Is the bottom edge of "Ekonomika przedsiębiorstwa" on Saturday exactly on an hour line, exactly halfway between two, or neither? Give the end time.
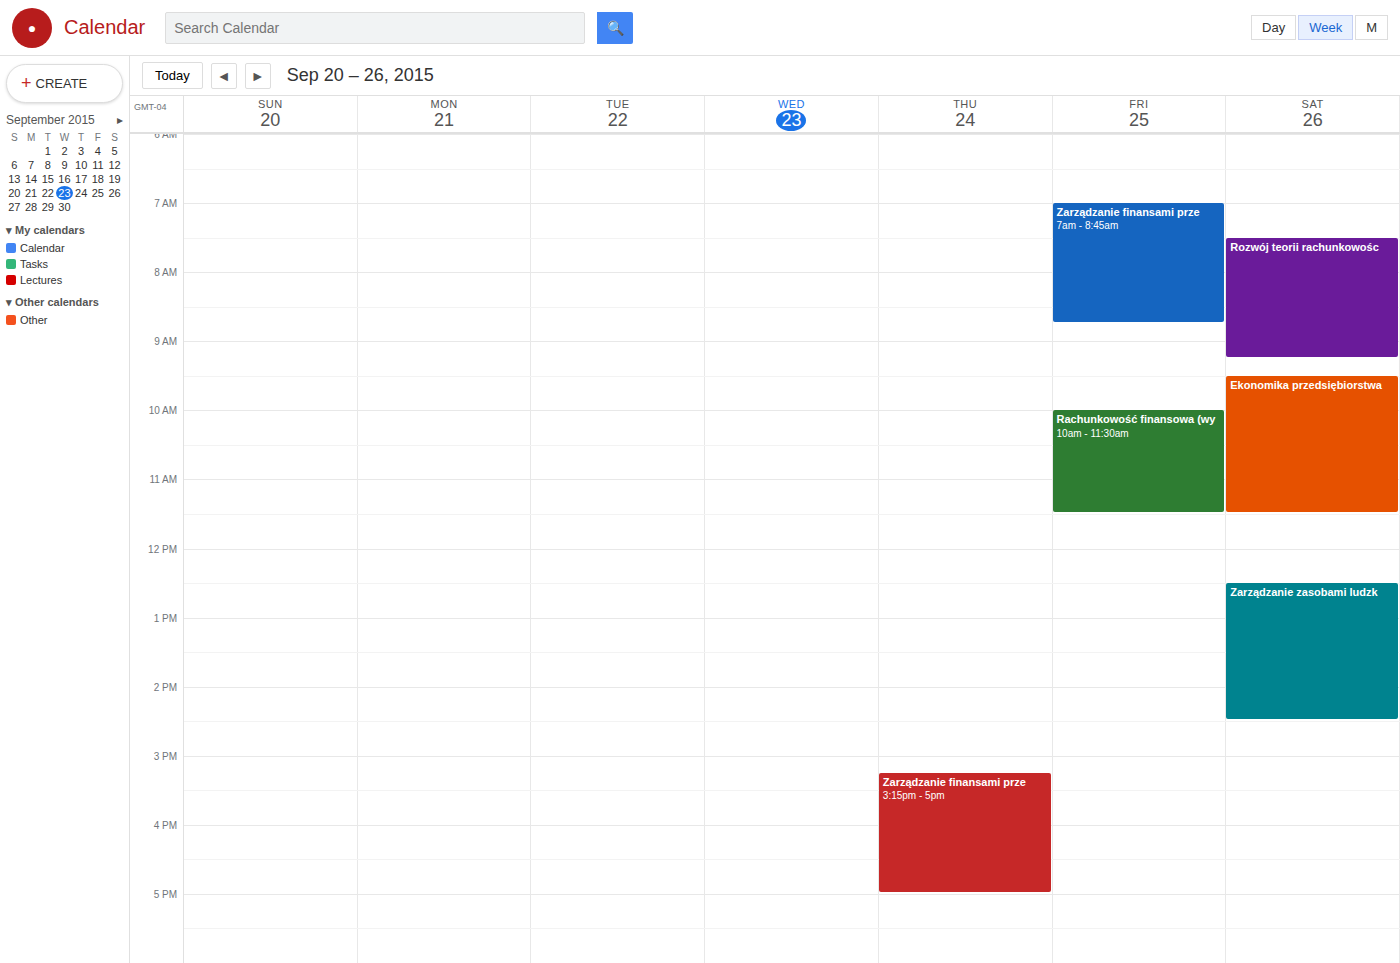
11:30 AM -- halfway between the 11 AM and 12 PM lines.